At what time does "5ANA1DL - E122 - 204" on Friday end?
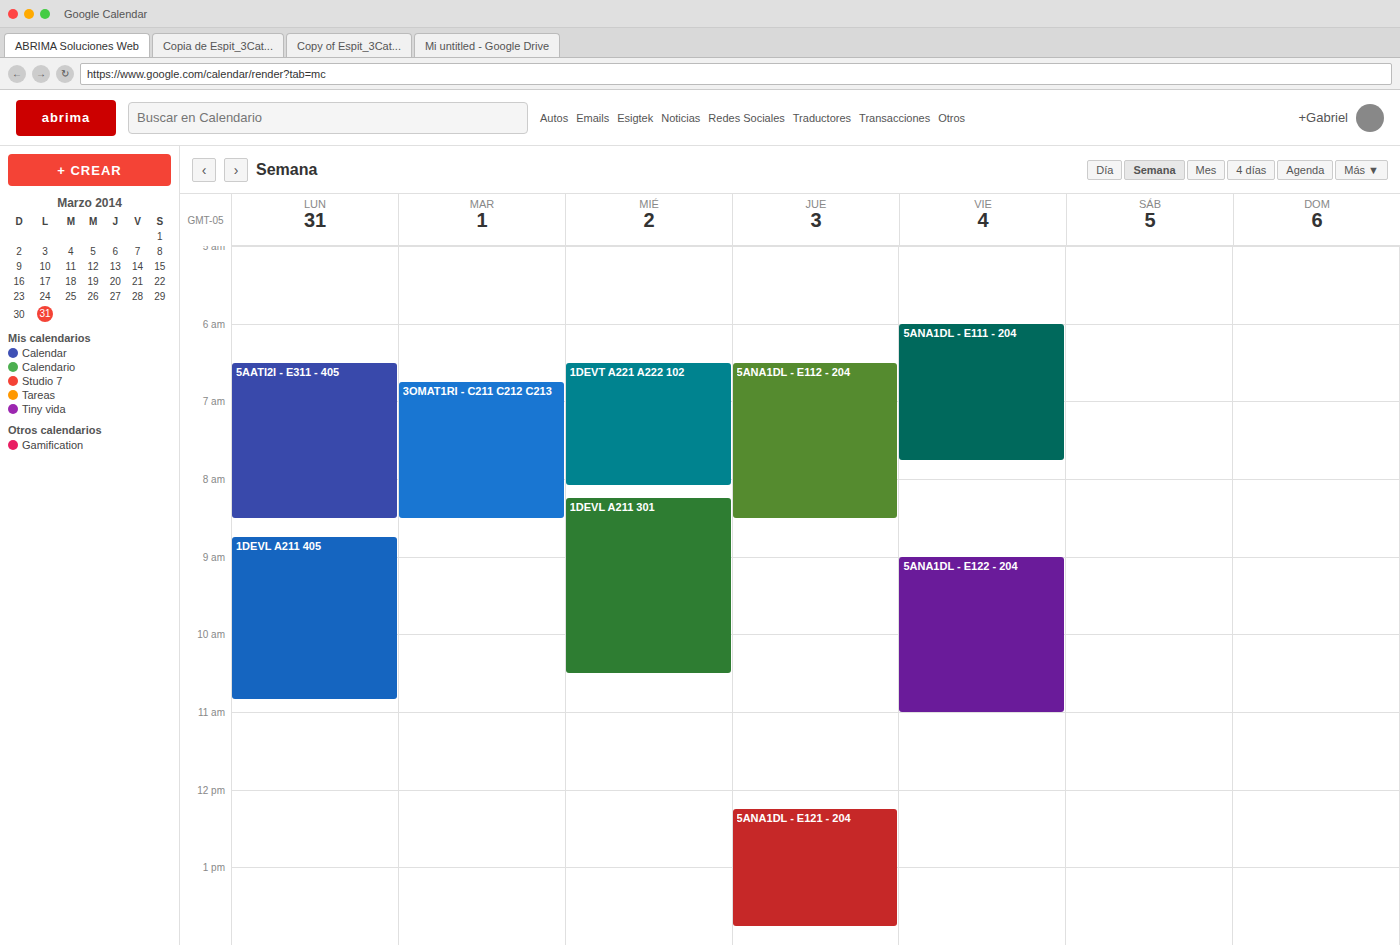
11:00 AM